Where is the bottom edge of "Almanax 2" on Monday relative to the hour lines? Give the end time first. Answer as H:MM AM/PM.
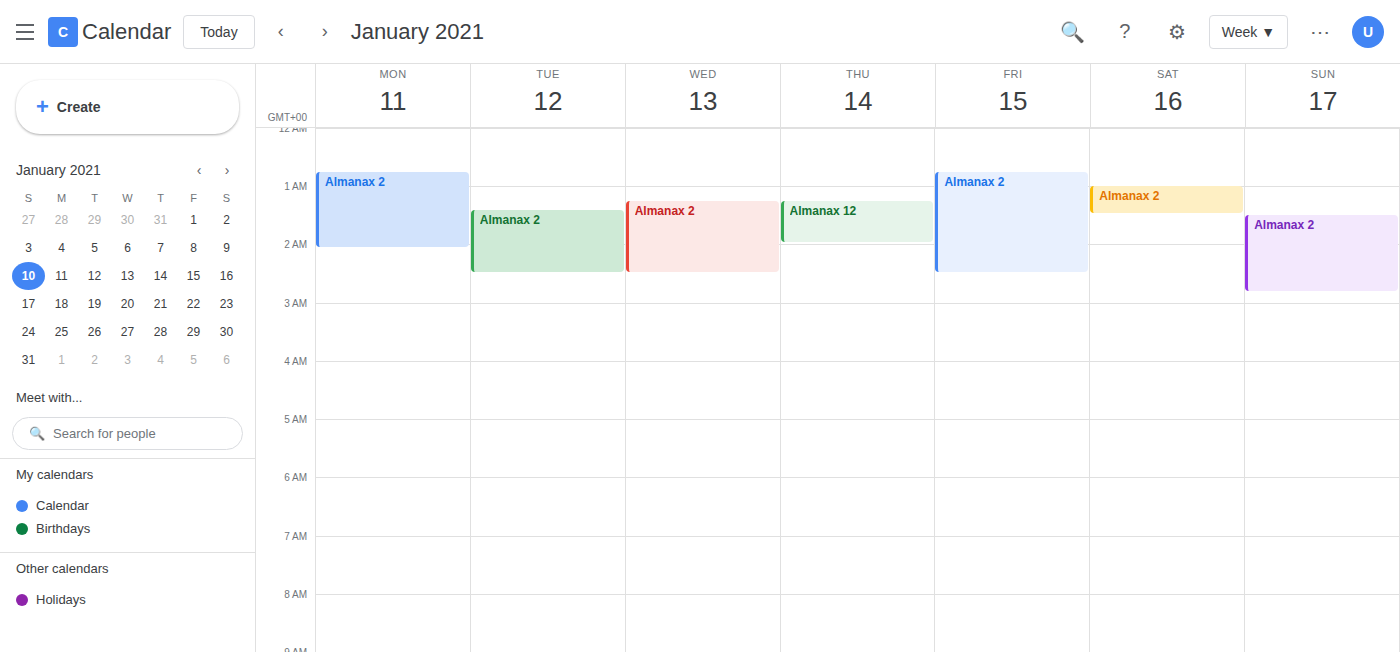
2:05 AM -- neither: 5 minutes below the 2 AM line and 55 minutes above the 3 AM line.